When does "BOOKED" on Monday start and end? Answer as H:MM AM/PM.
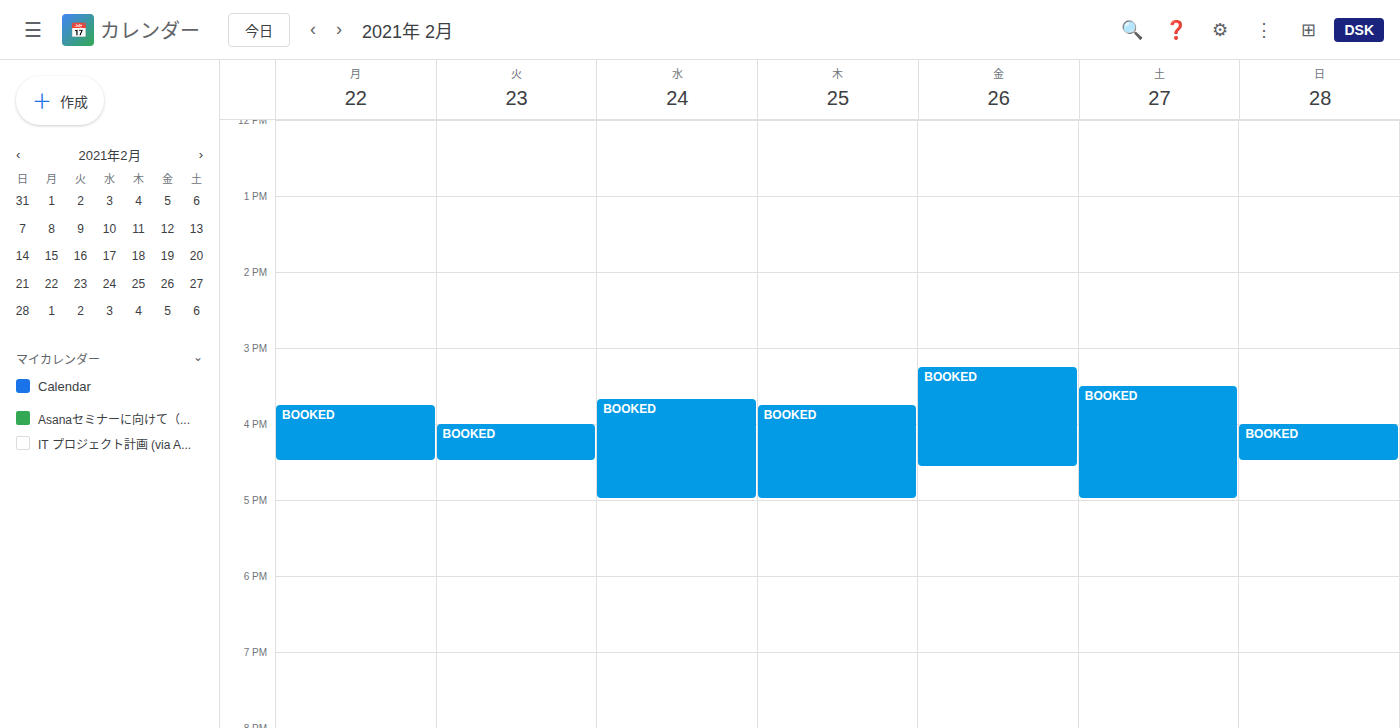
3:45 PM to 4:30 PM